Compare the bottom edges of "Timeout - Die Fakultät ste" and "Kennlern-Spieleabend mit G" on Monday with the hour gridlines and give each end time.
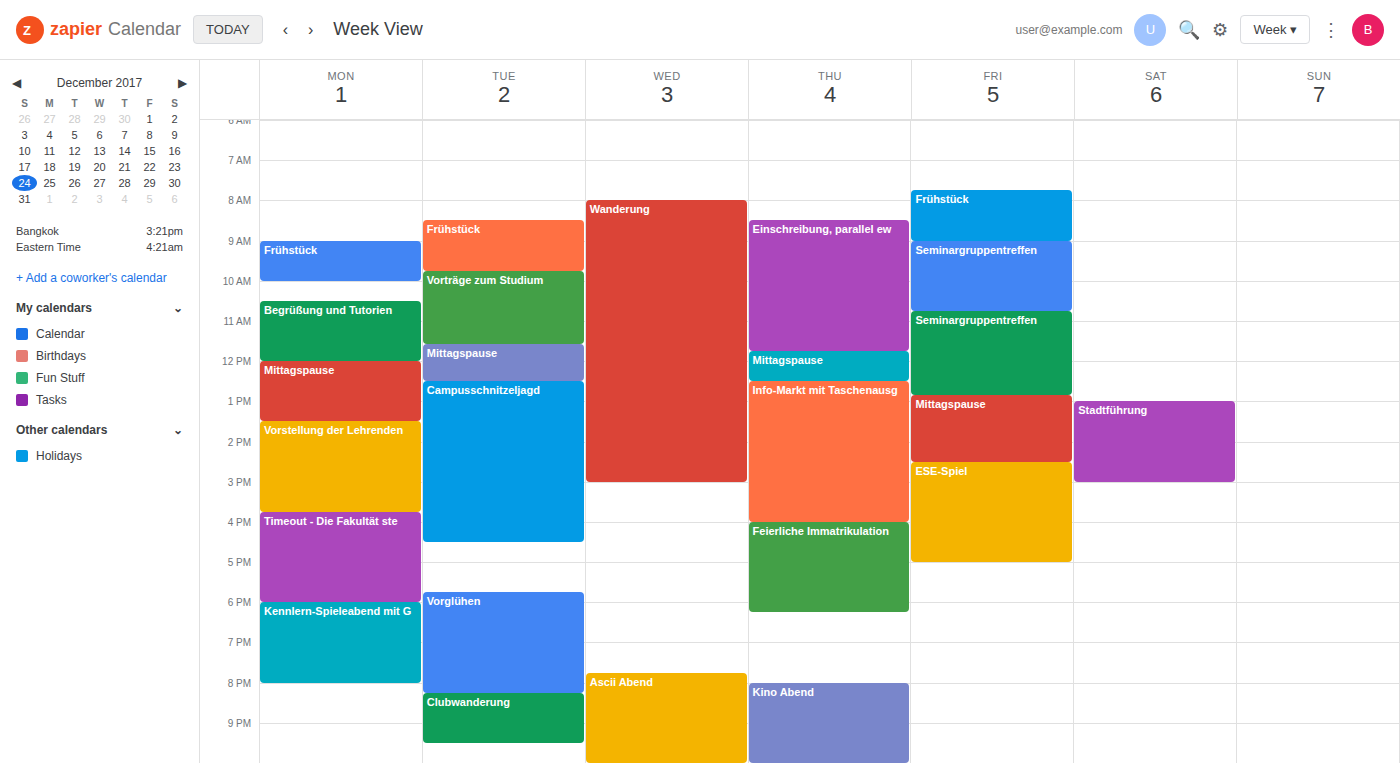
"Timeout - Die Fakultät ste": 6:00 PM, exactly on the 6 PM line. "Kennlern-Spieleabend mit G": 8:00 PM, exactly on the 8 PM line.